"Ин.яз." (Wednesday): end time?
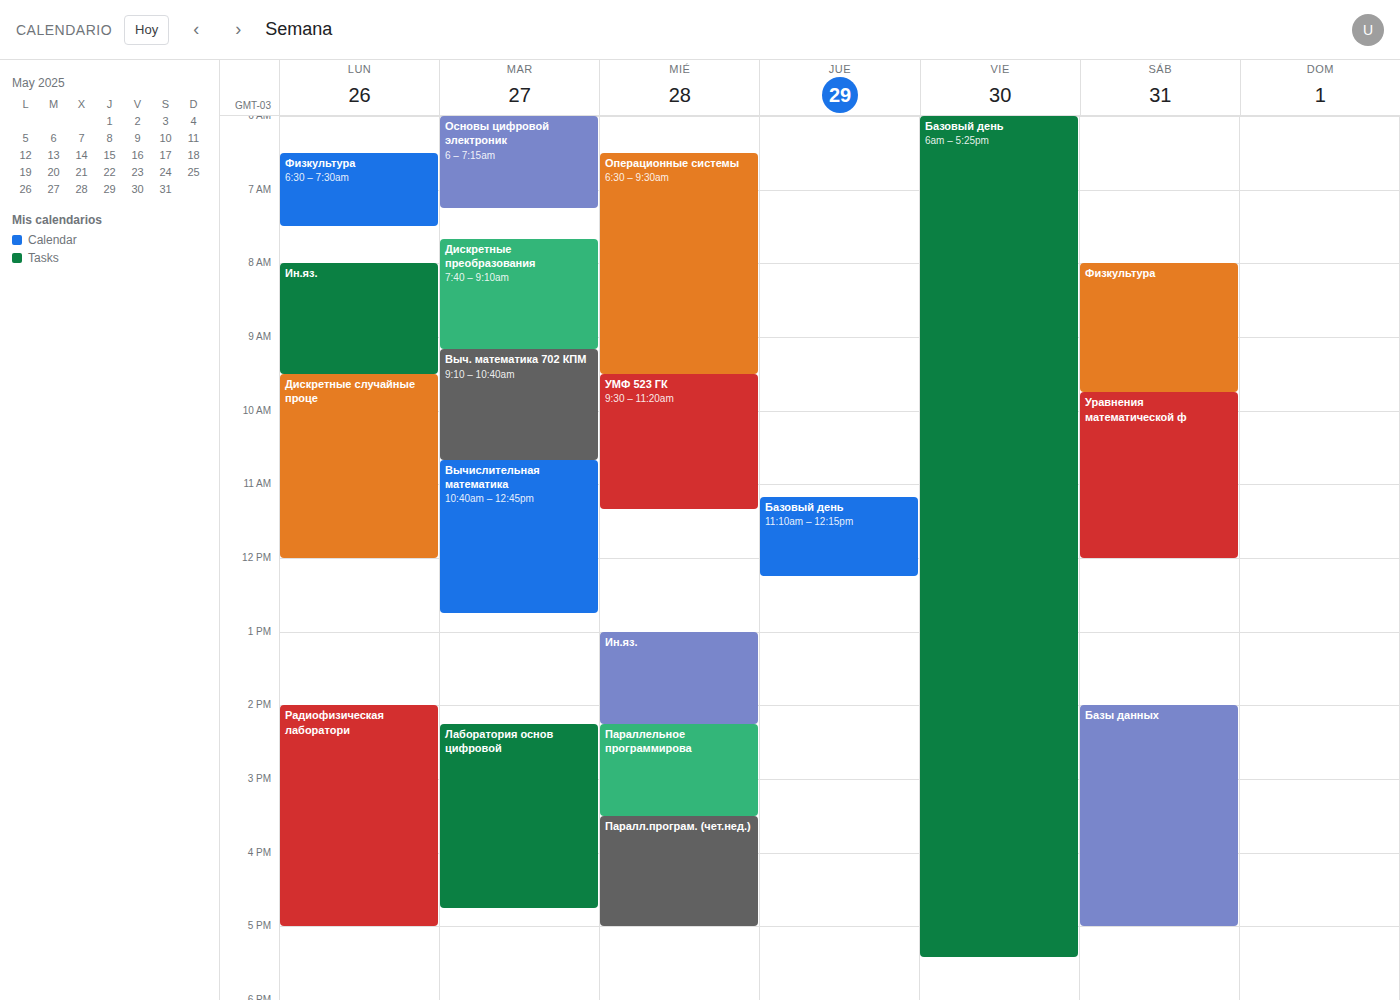
2:15 PM